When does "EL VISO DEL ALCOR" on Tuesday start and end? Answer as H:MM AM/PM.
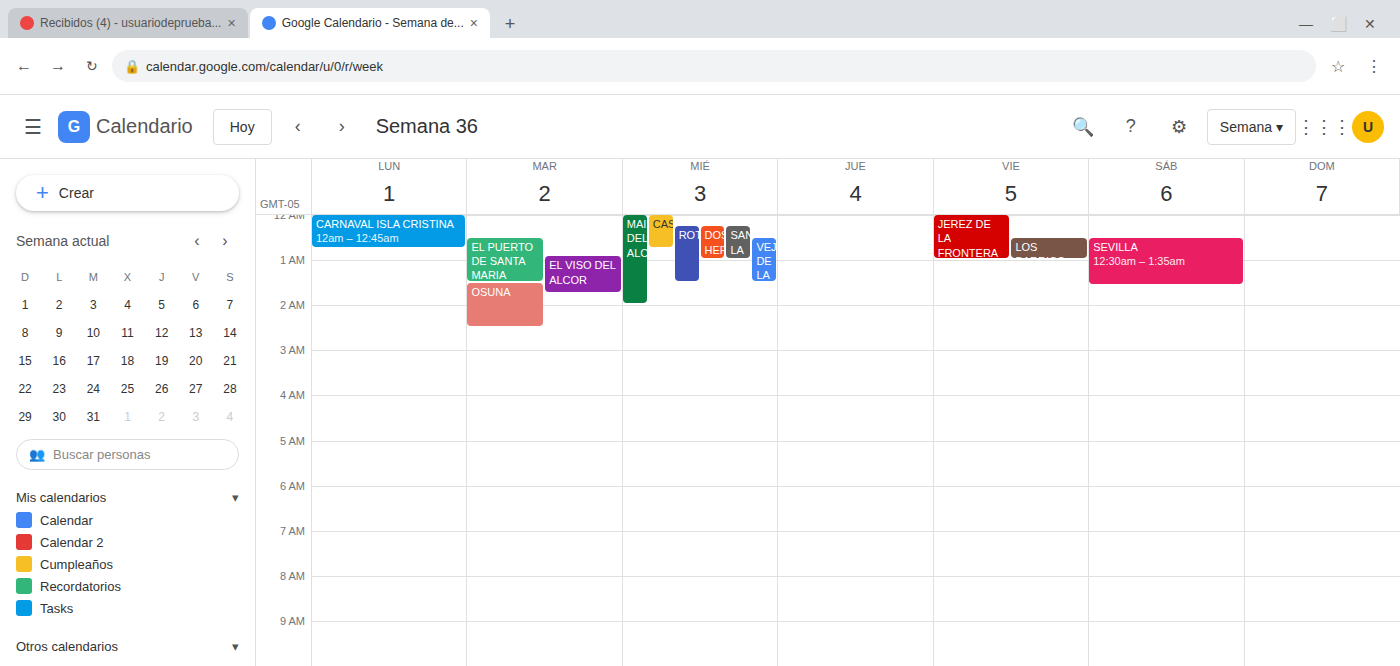
12:55 AM to 1:45 AM